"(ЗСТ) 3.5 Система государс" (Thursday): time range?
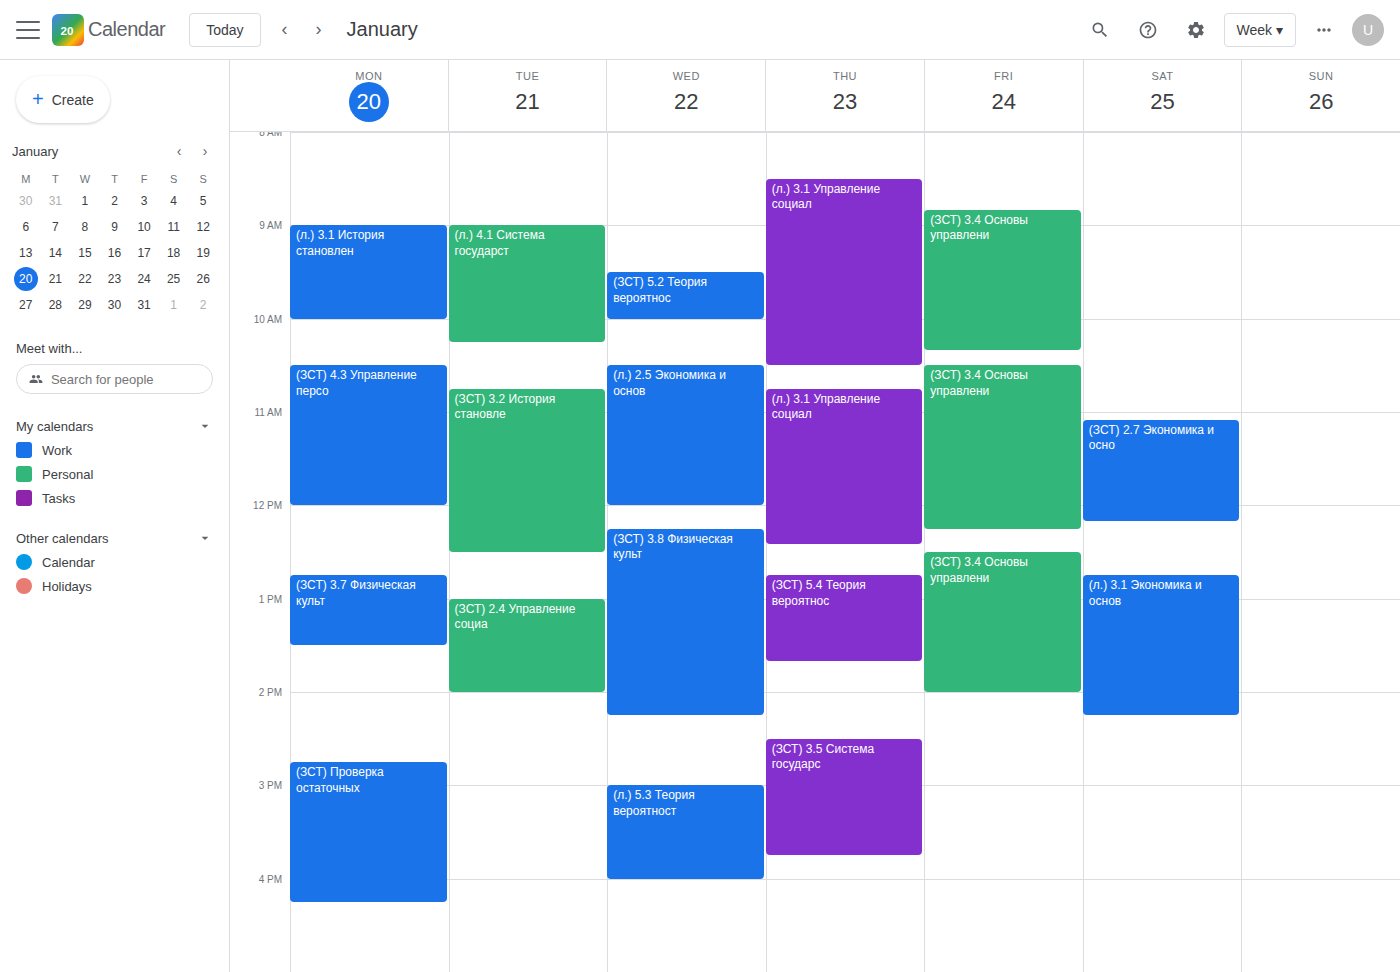
2:30 PM to 3:45 PM